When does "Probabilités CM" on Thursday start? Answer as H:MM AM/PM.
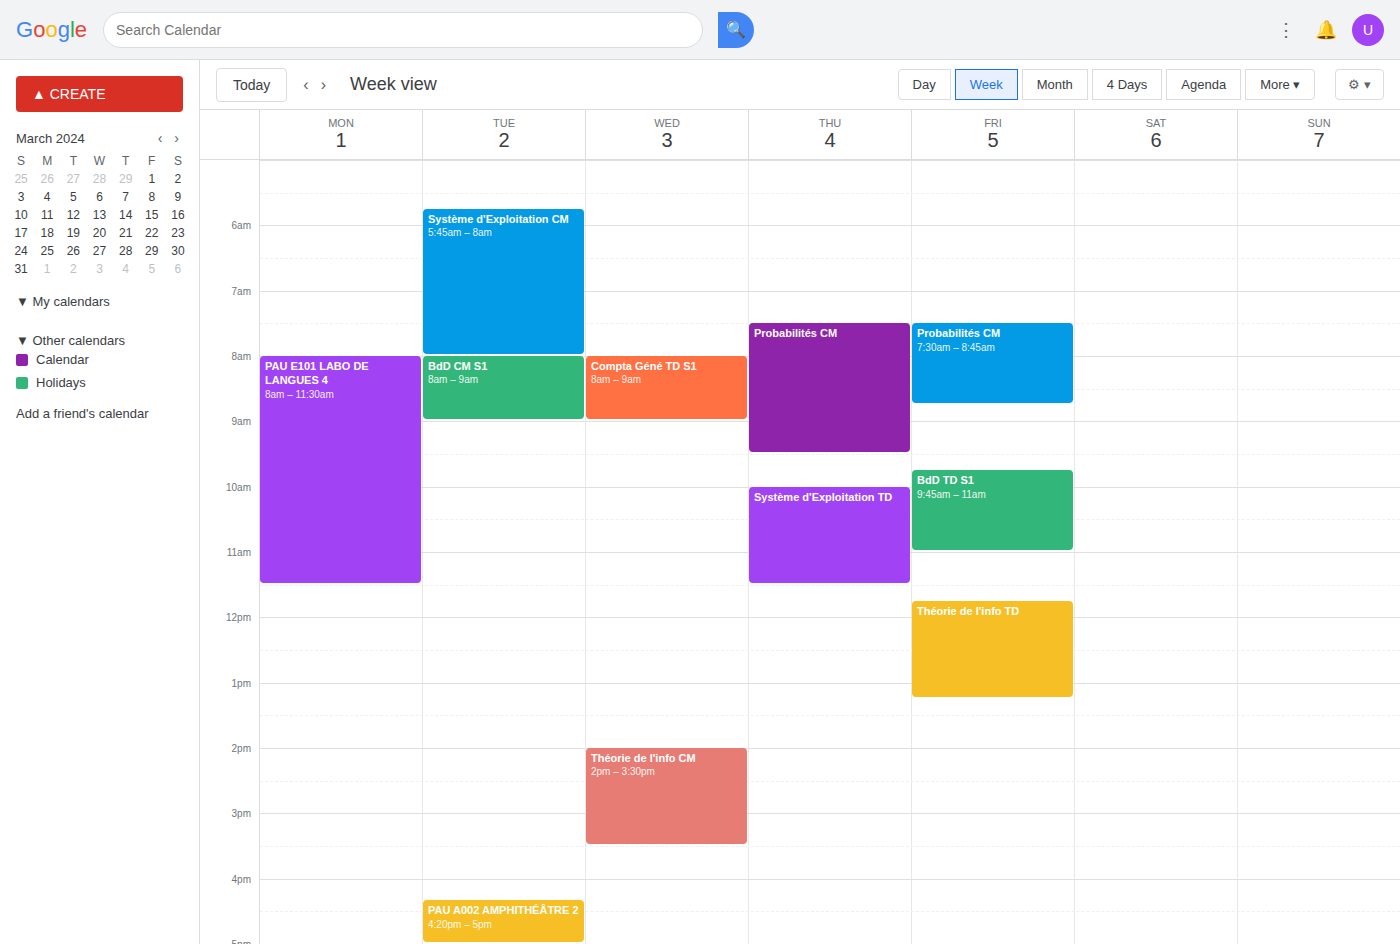
7:30 AM